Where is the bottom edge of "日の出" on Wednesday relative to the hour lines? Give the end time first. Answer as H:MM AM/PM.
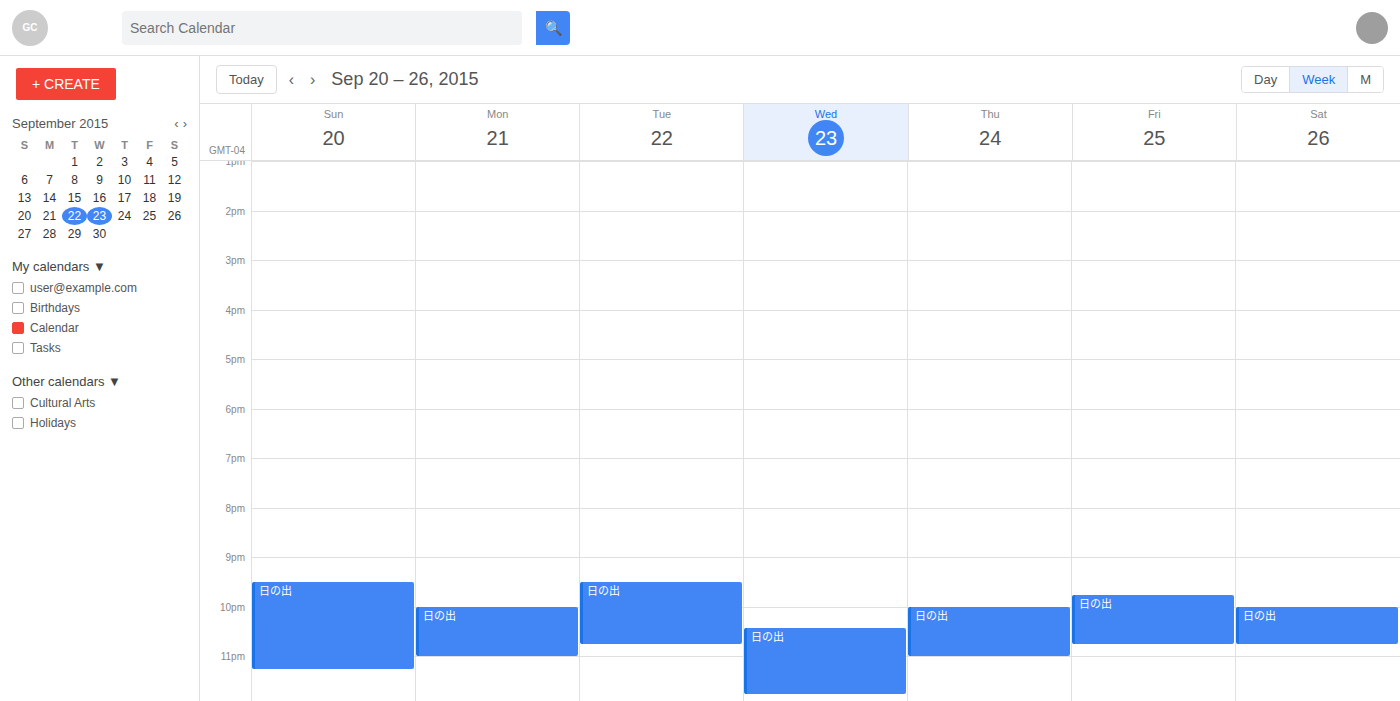
11:45 PM -- neither: three quarters of the way from the 11 PM line to the 12 AM line.